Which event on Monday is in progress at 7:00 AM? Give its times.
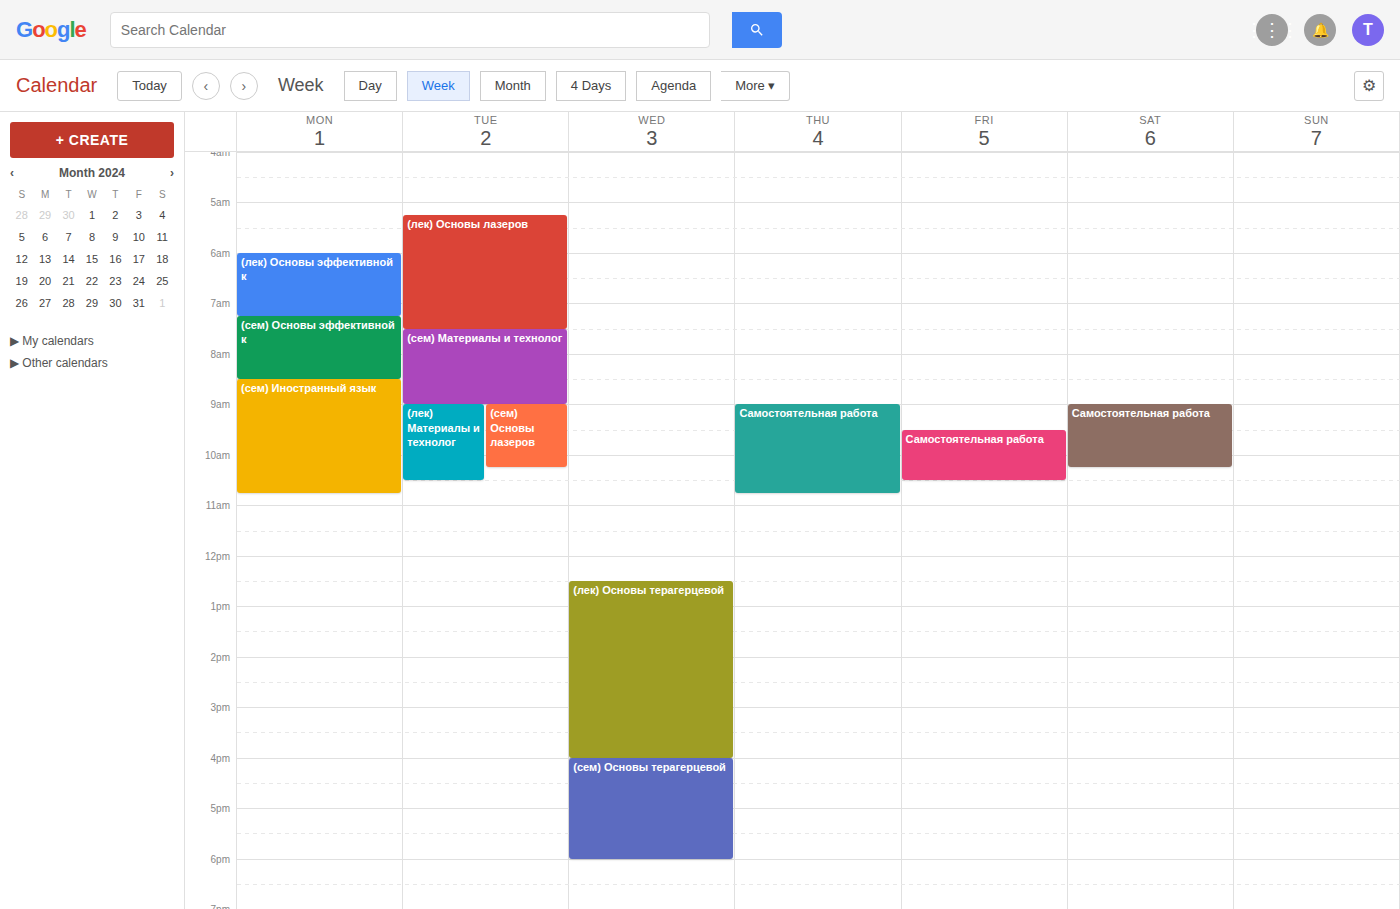
"(лек) Основы эффективной к", 6:00 AM to 7:15 AM